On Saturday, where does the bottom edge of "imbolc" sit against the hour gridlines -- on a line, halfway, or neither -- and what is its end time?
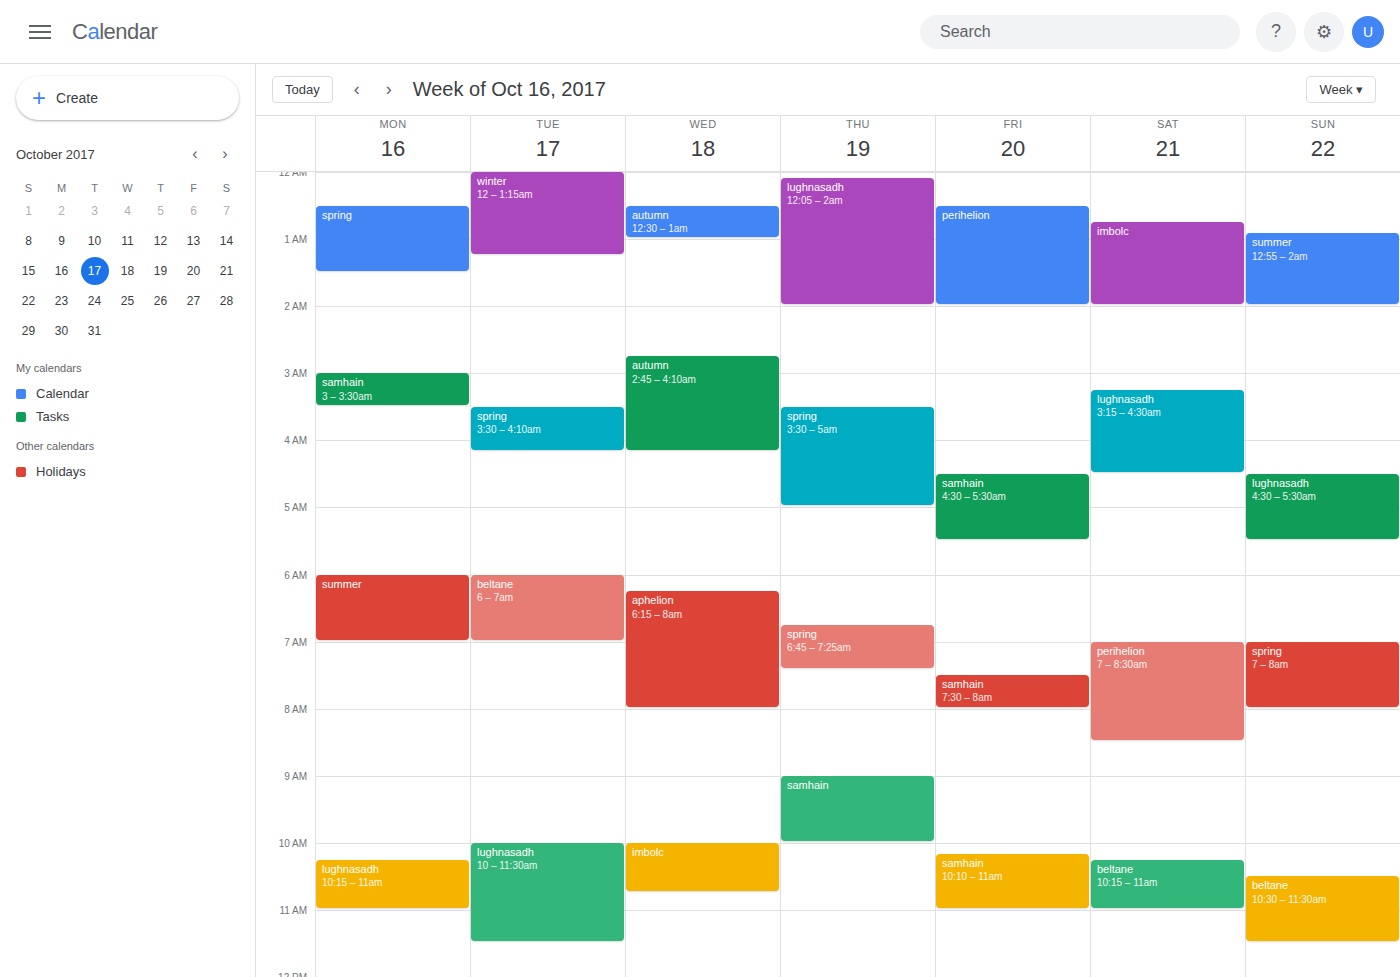
2:00 AM -- exactly on the 2 AM line.